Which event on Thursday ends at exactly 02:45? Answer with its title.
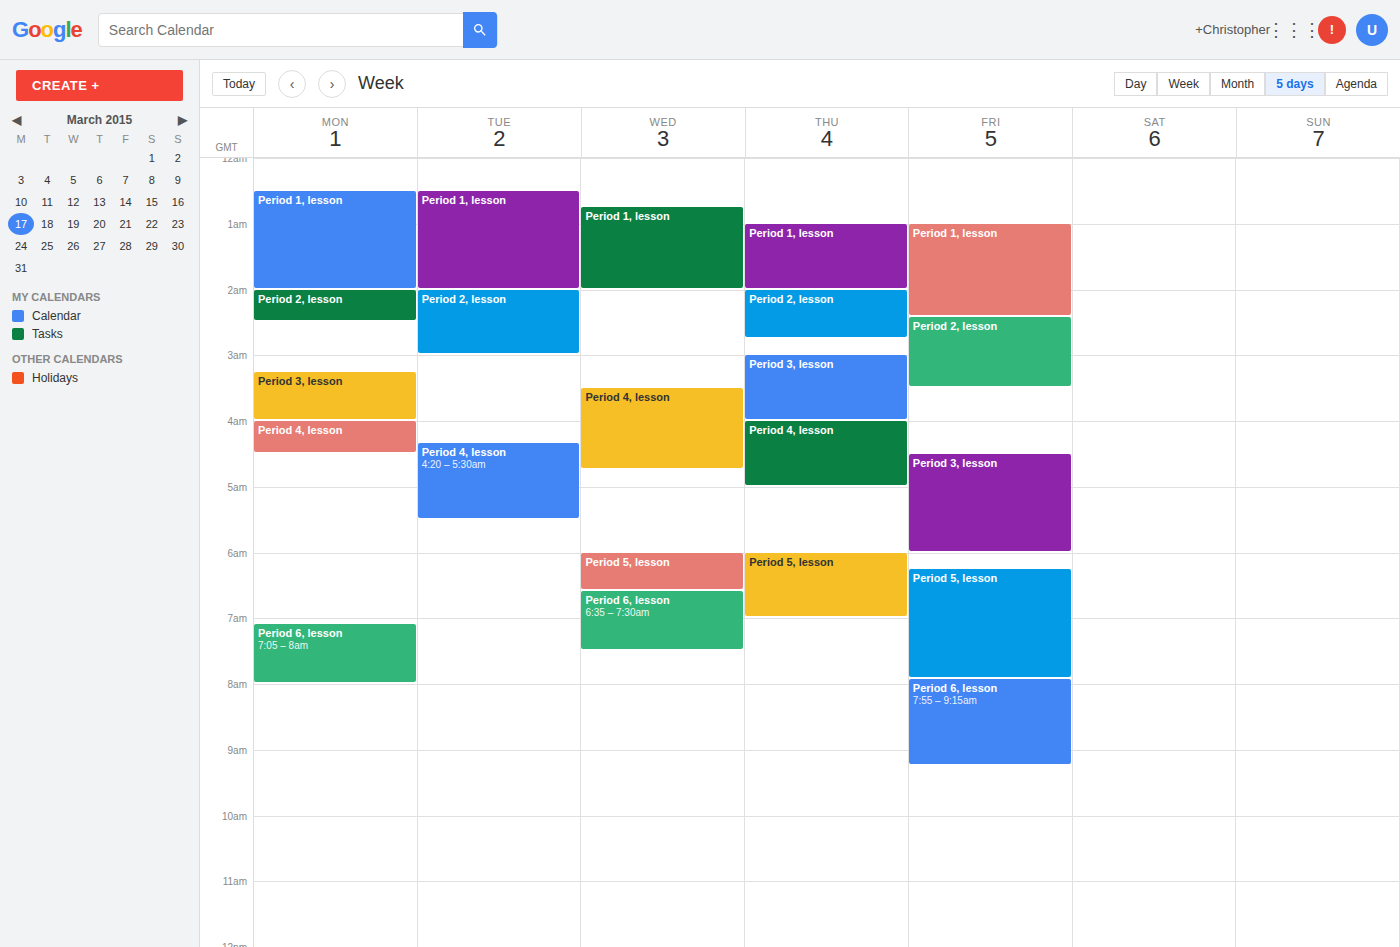
"Period 2, lesson"